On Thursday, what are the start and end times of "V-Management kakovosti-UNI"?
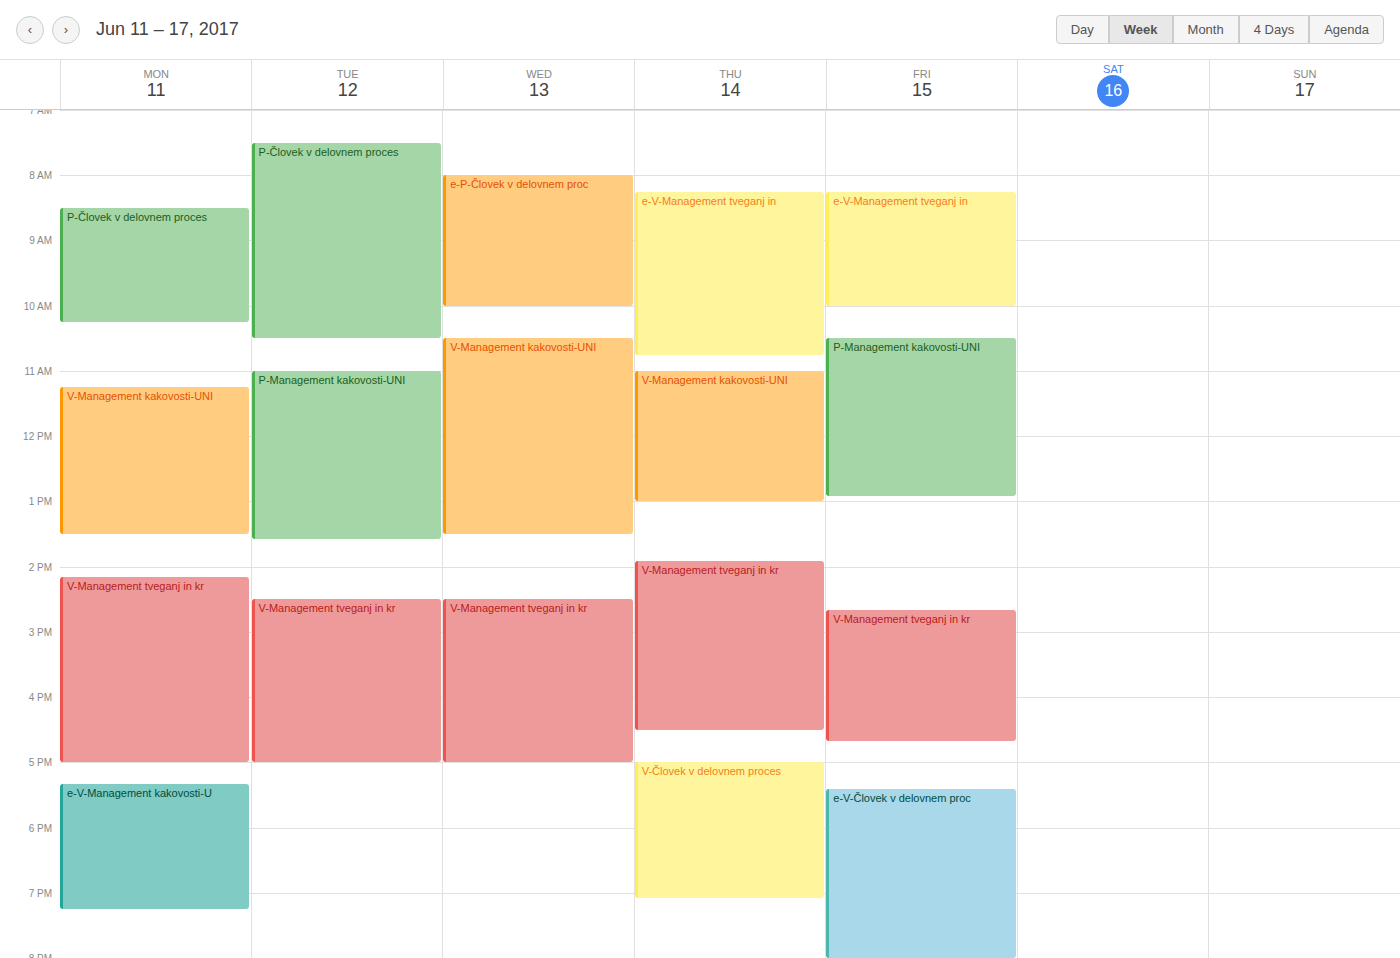
11:00 AM to 1:00 PM